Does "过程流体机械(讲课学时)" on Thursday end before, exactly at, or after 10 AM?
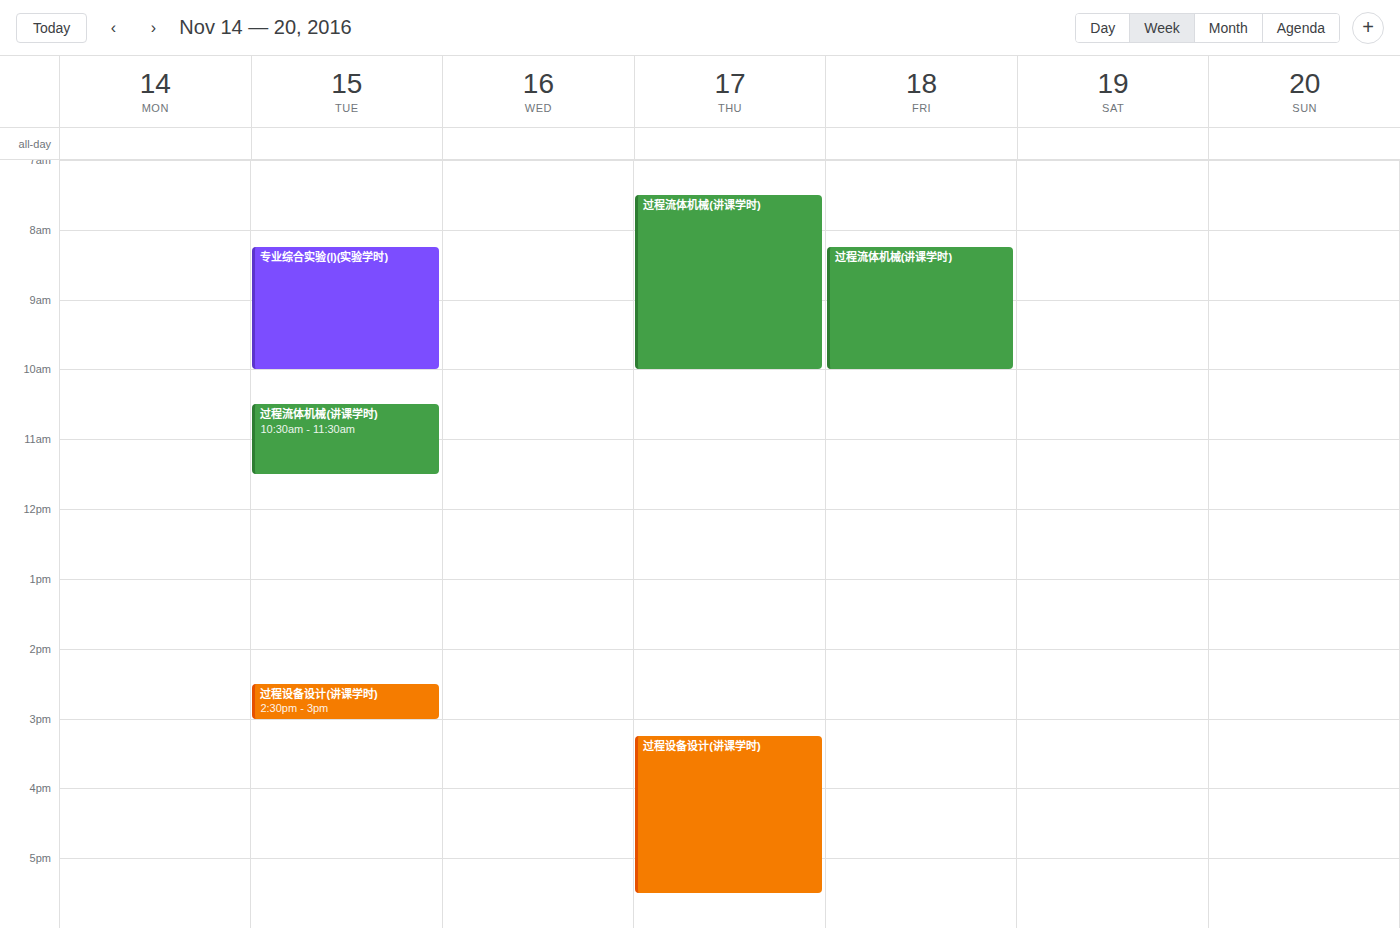
10:00 AM -- exactly at 10 AM, on the 10 AM line.